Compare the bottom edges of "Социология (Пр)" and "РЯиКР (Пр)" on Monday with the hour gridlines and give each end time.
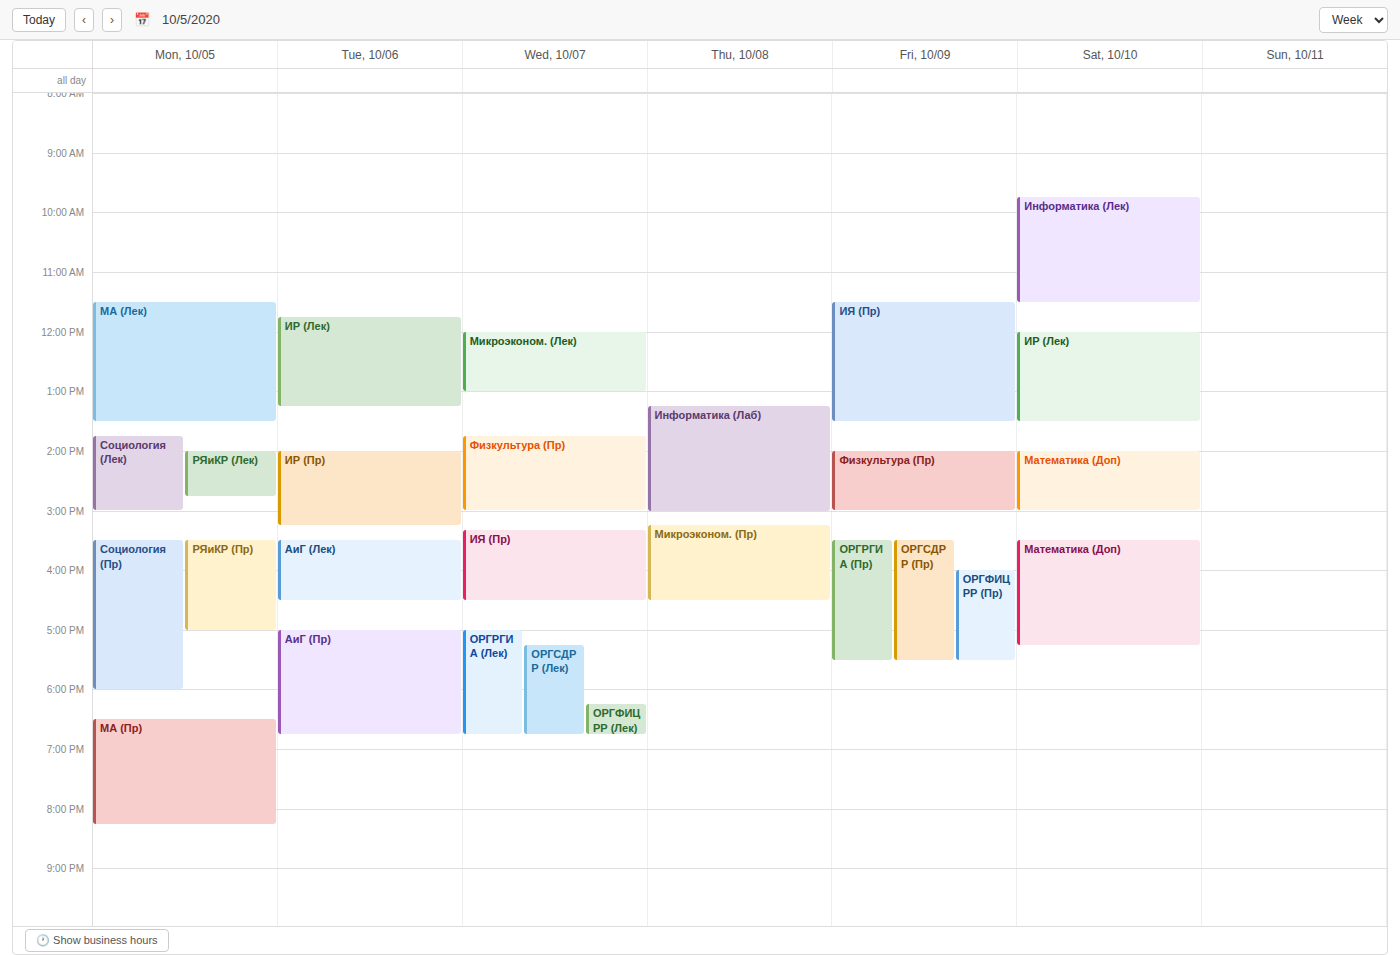
"Социология (Пр)": 6:00 PM, exactly on the 6 PM line. "РЯиКР (Пр)": 5:00 PM, exactly on the 5 PM line.